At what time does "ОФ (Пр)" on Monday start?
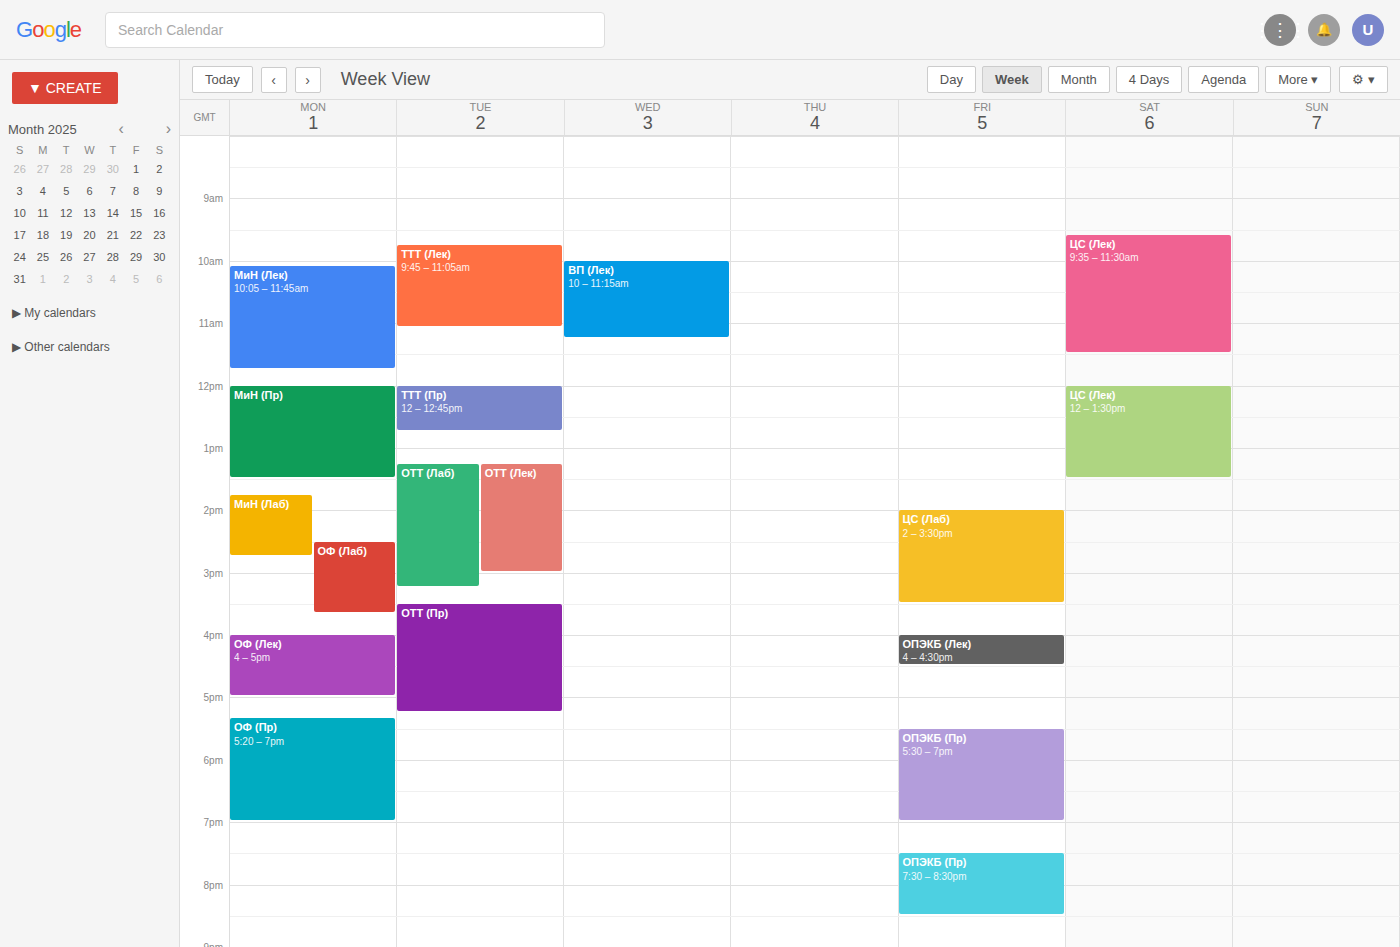
5:20 PM